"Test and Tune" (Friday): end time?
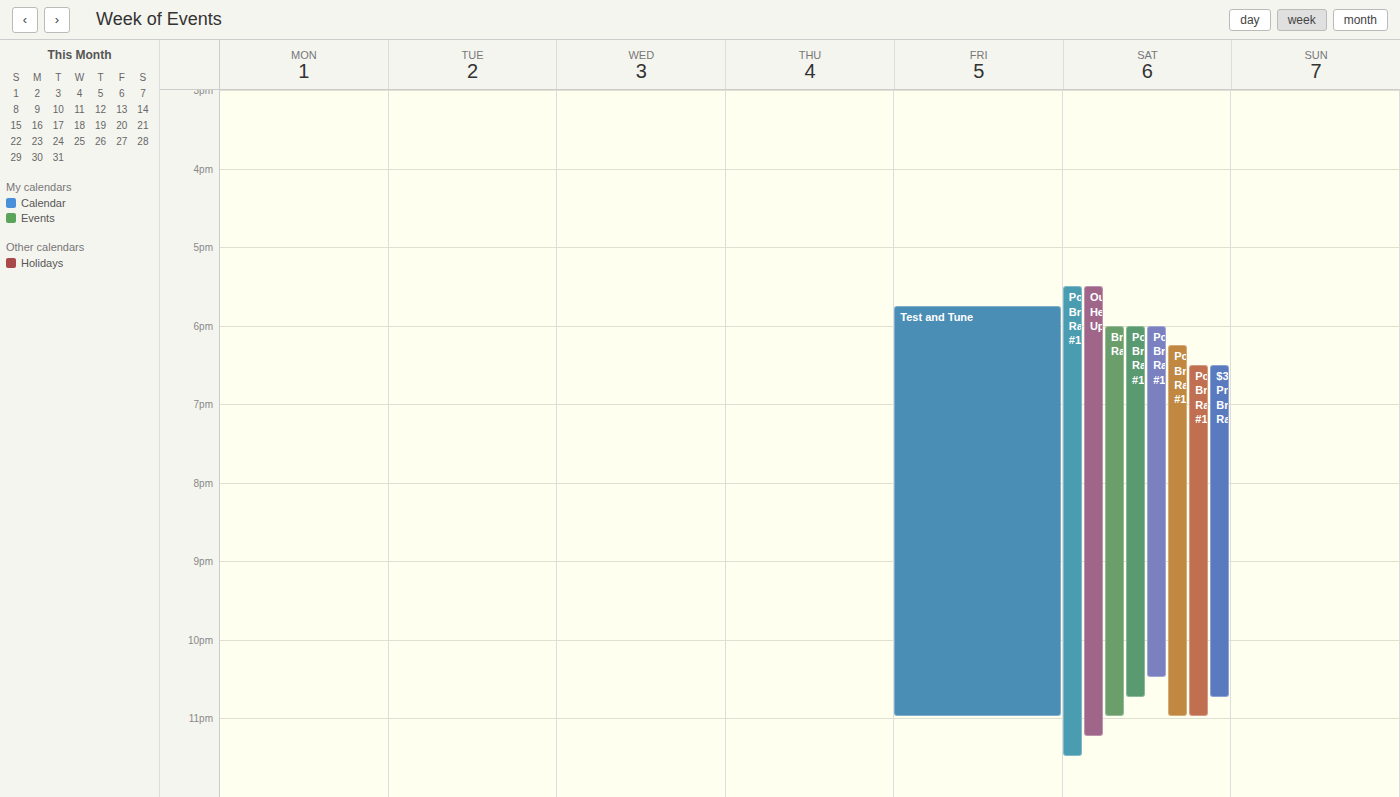
11:00 PM